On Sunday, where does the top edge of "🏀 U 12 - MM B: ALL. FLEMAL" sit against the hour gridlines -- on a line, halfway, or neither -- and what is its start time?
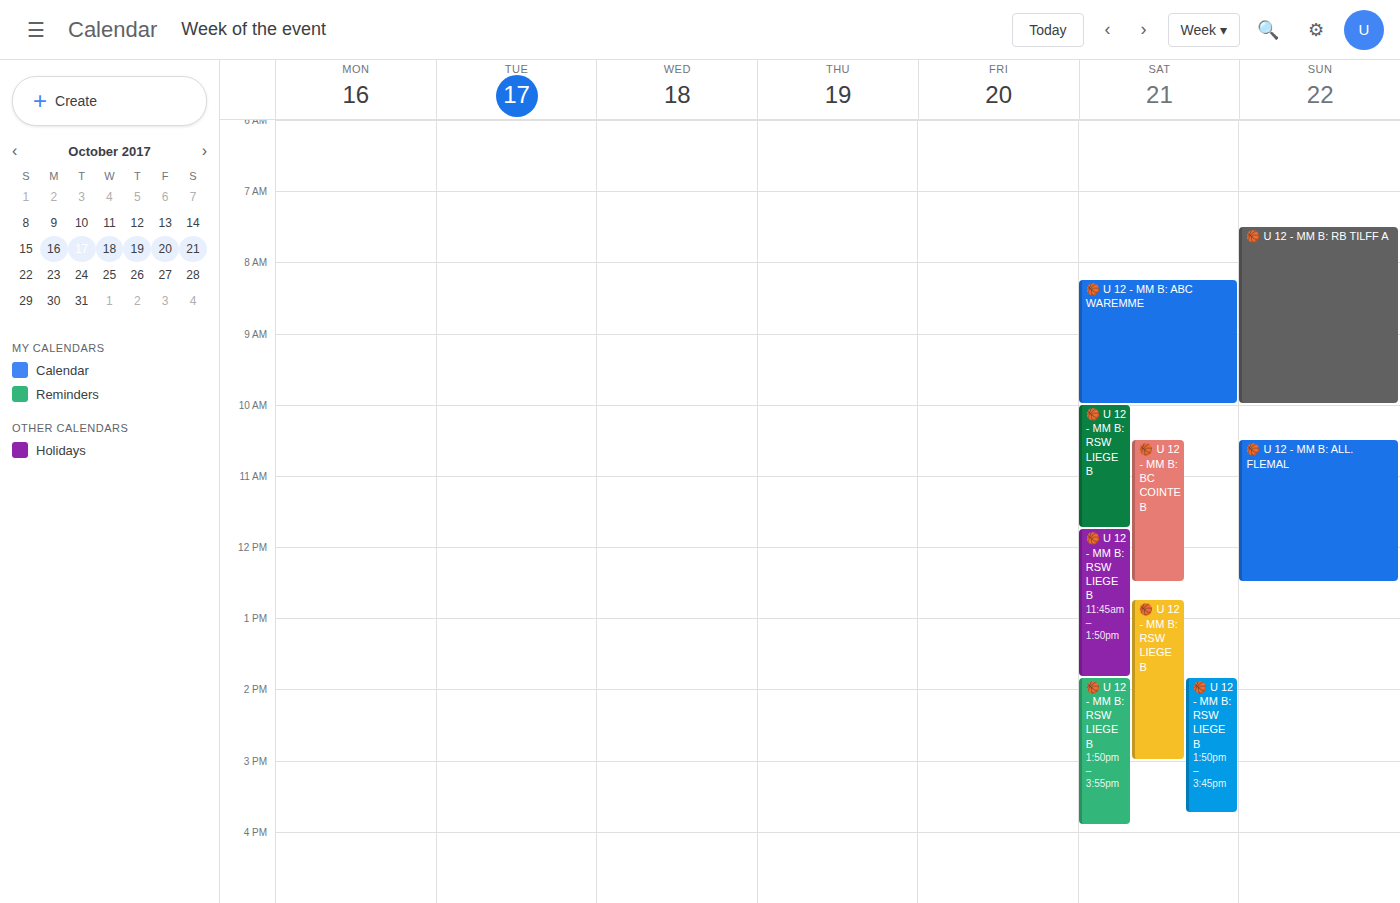
10:30 AM -- halfway between the 10 AM and 11 AM lines.